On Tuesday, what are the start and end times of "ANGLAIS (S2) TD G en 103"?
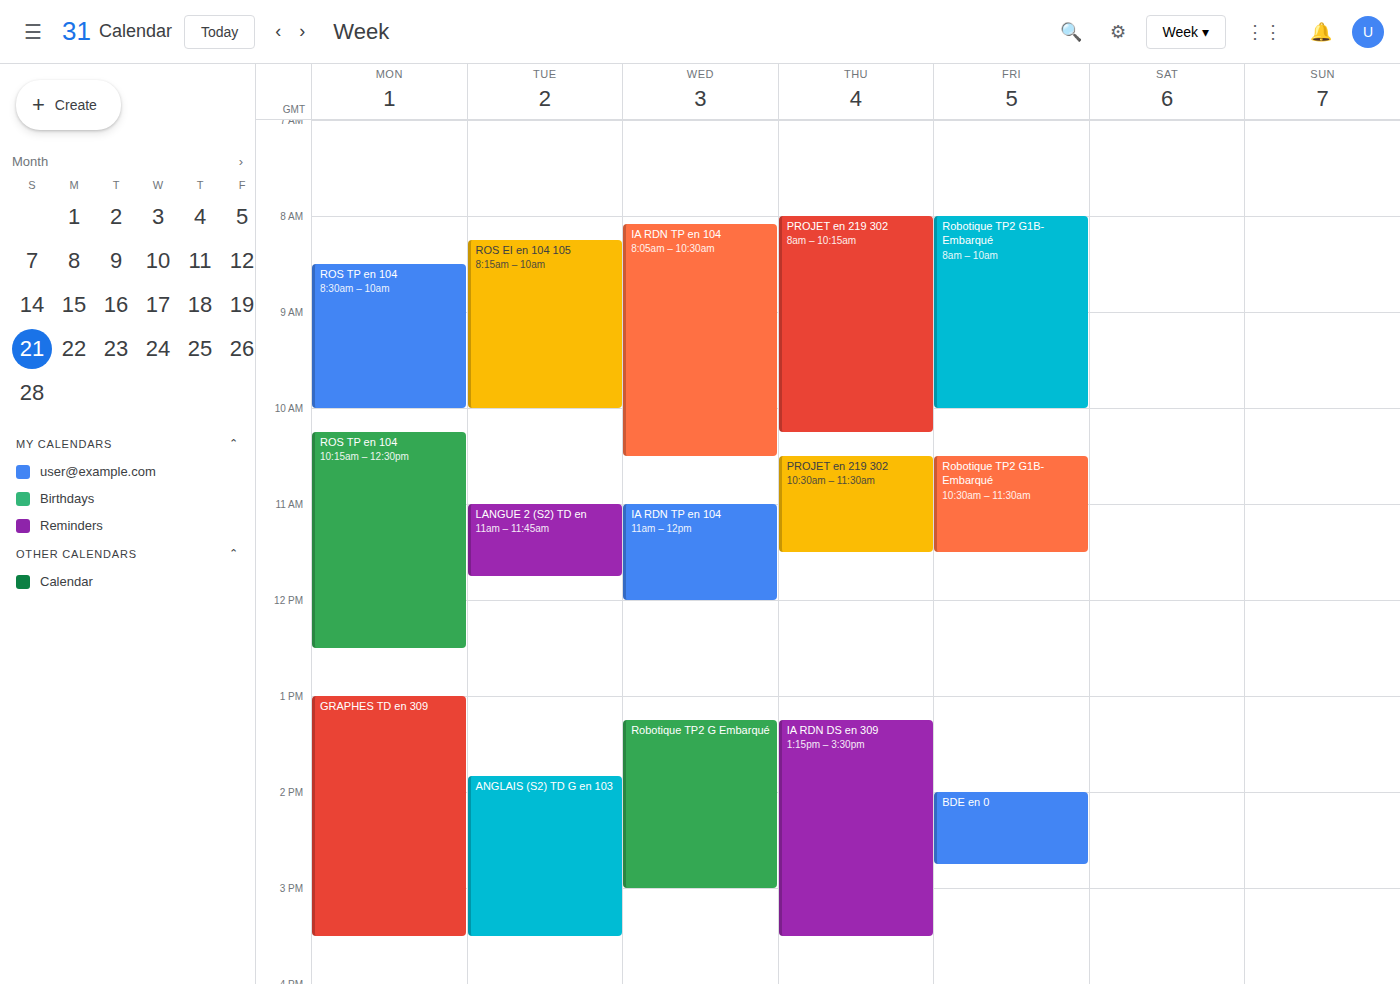
1:50 PM to 3:30 PM